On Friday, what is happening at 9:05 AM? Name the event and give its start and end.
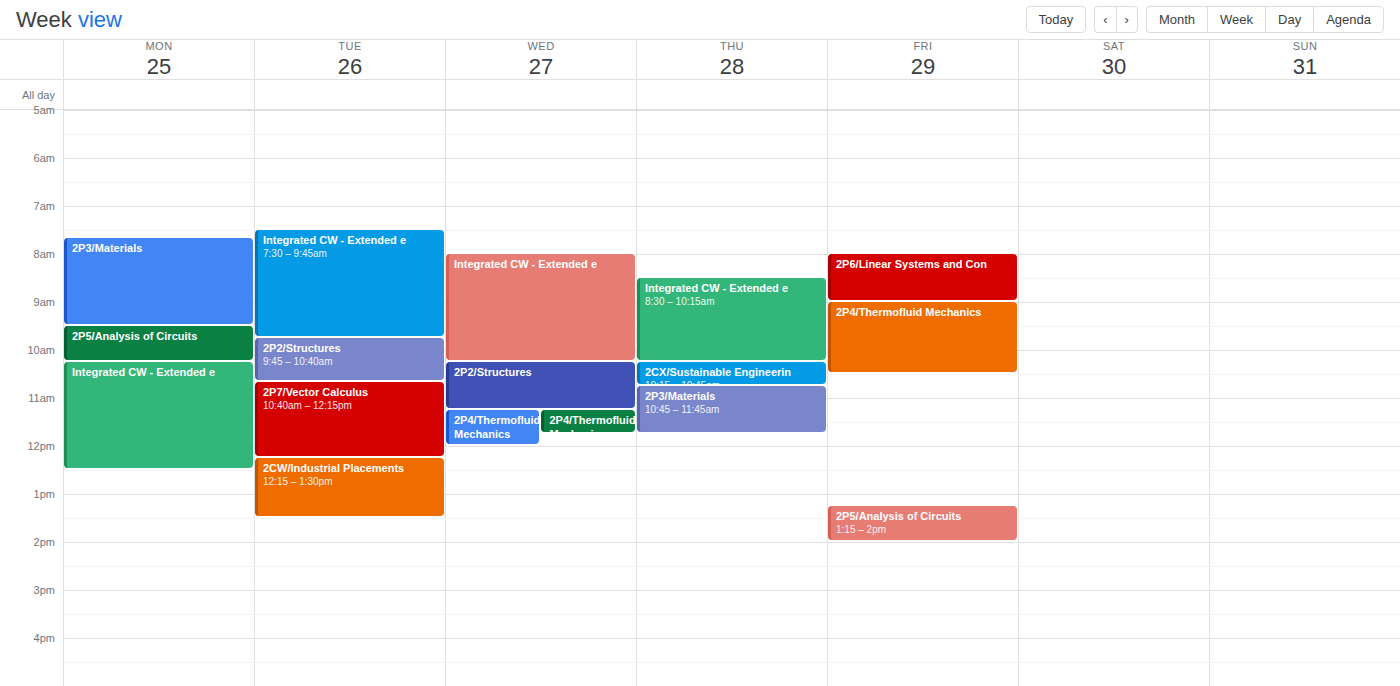
"2P4/Thermofluid Mechanics", 9:00 AM to 10:30 AM